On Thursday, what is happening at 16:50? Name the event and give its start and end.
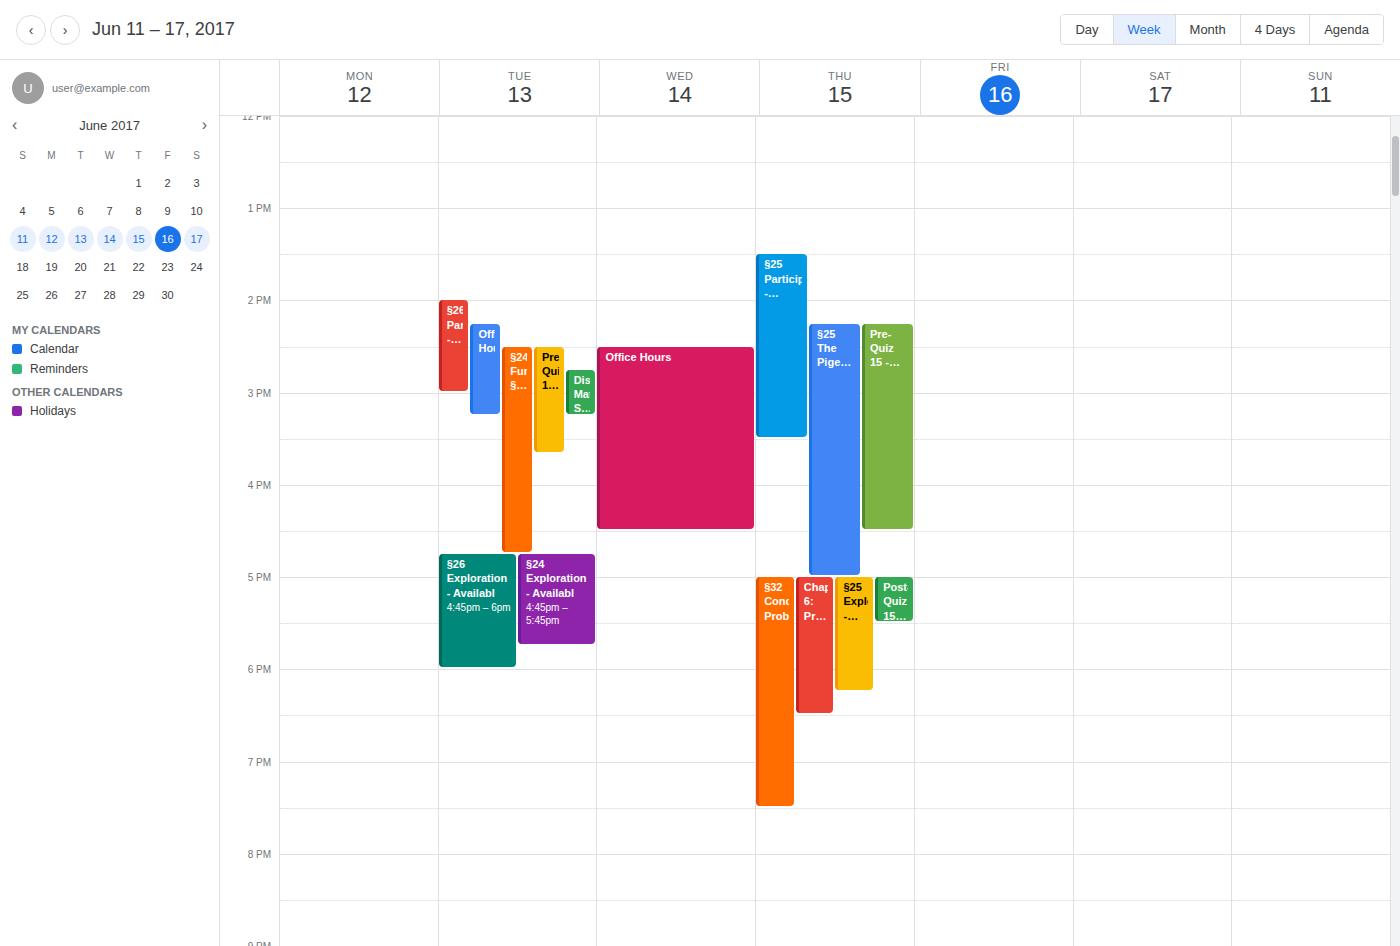
"§25 The Pigeonhole Princip", 14:15 to 17:00